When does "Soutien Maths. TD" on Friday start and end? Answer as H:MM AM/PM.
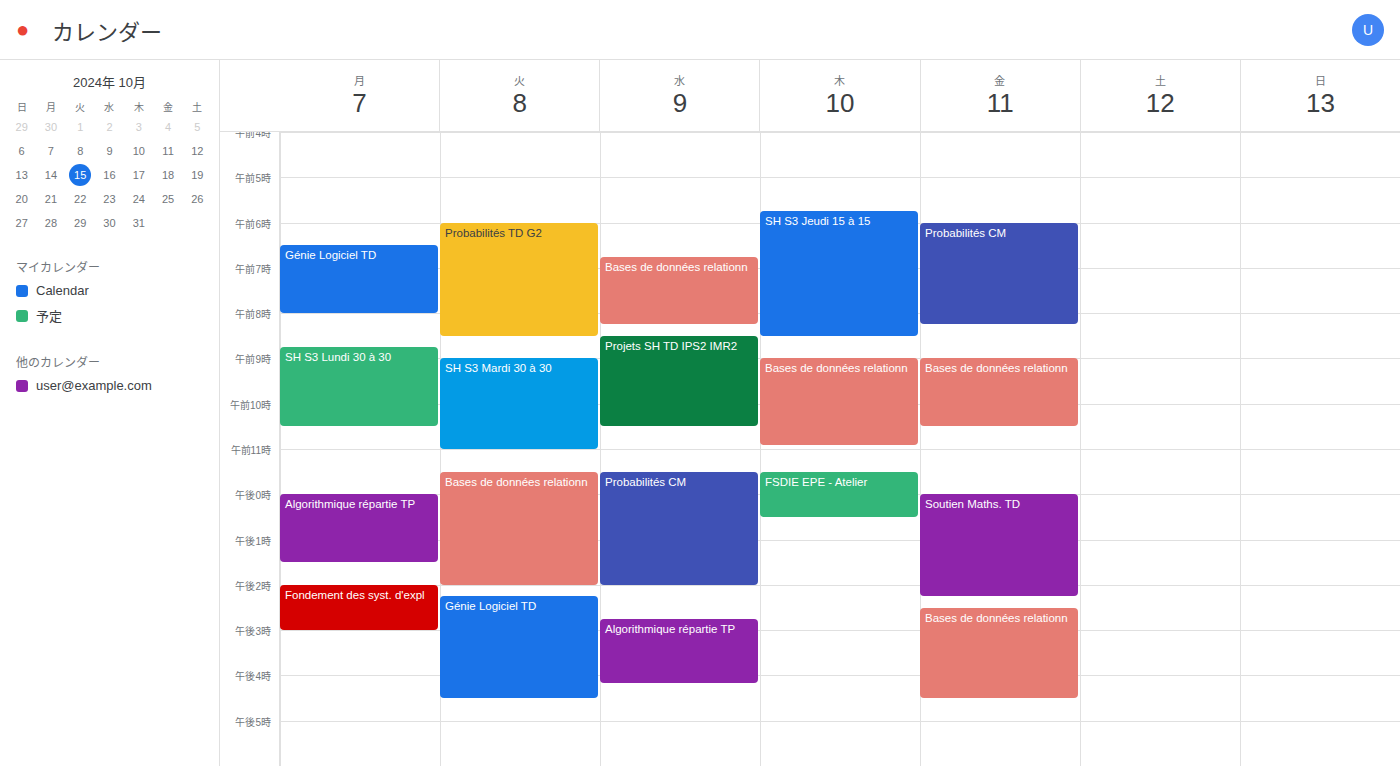
12:00 PM to 2:15 PM